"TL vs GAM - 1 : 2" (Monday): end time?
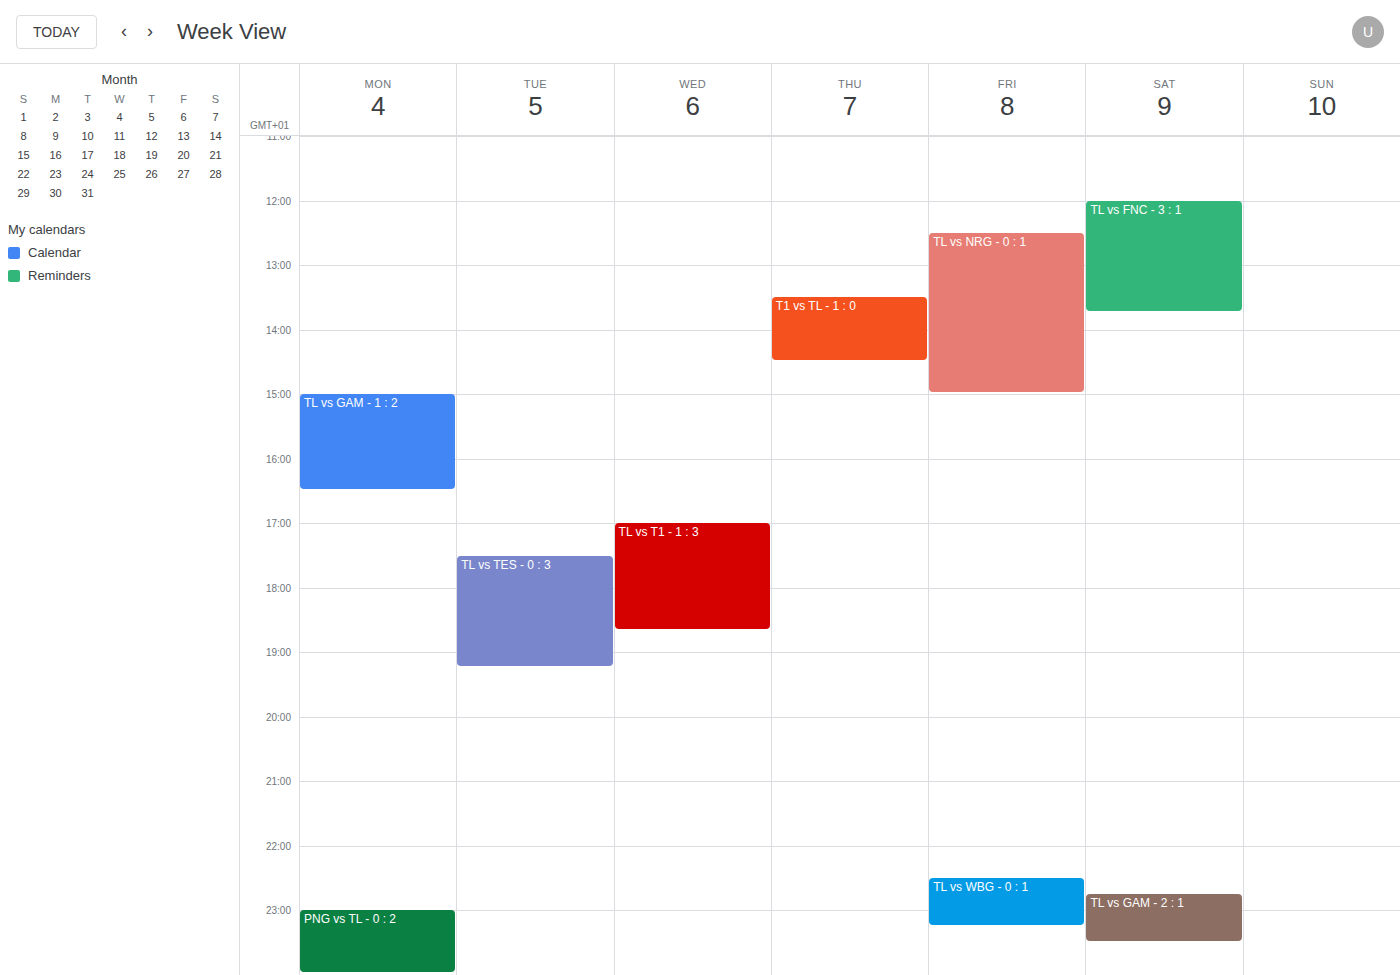
4:30 PM